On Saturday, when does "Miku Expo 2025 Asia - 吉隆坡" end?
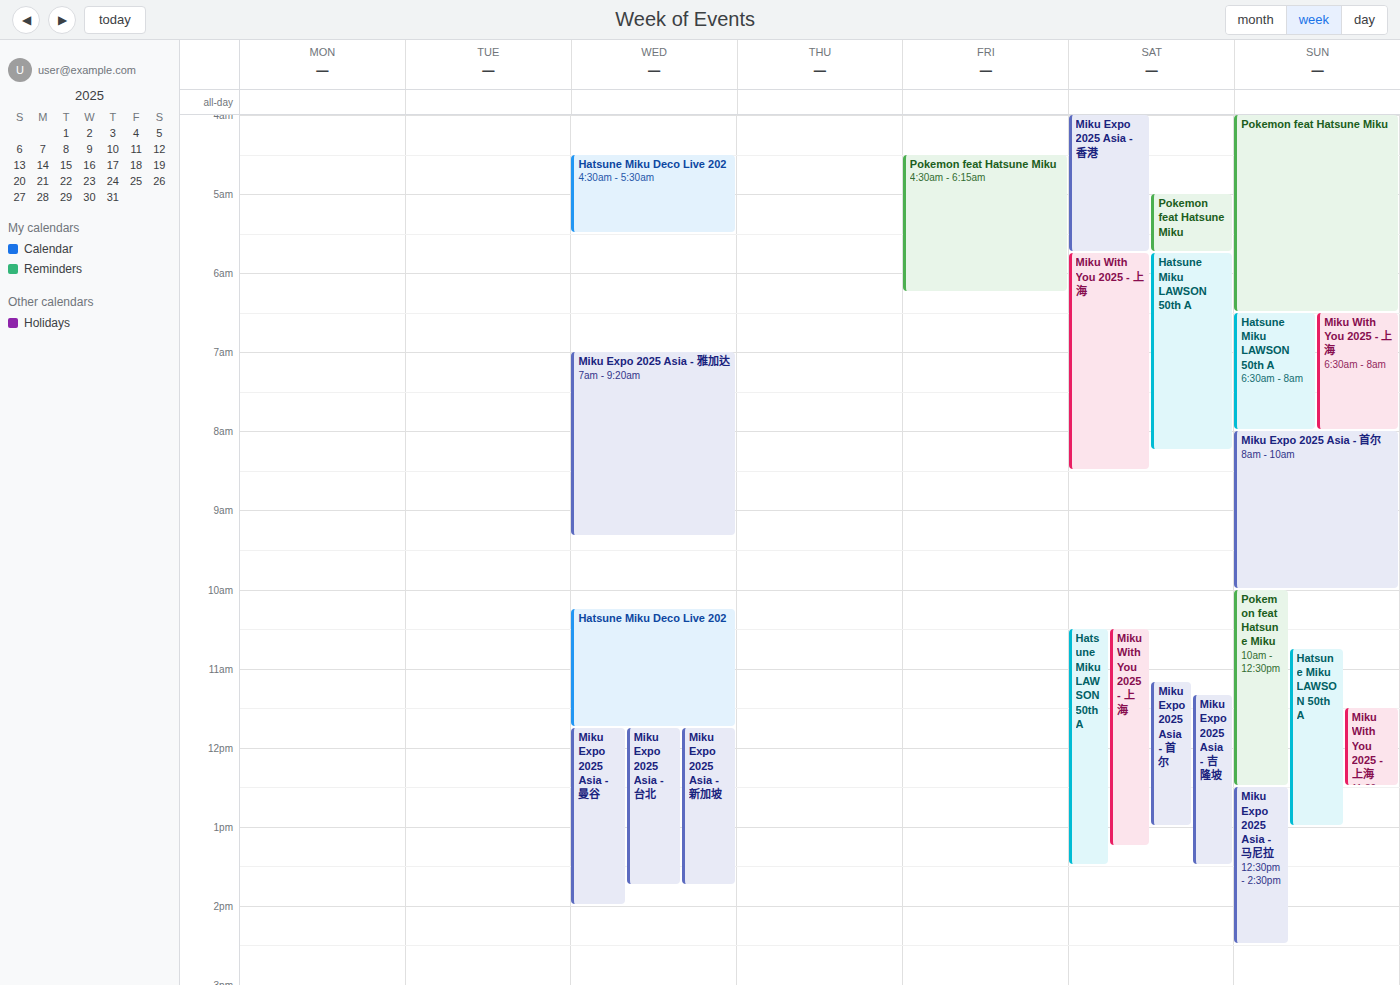
1:30 PM